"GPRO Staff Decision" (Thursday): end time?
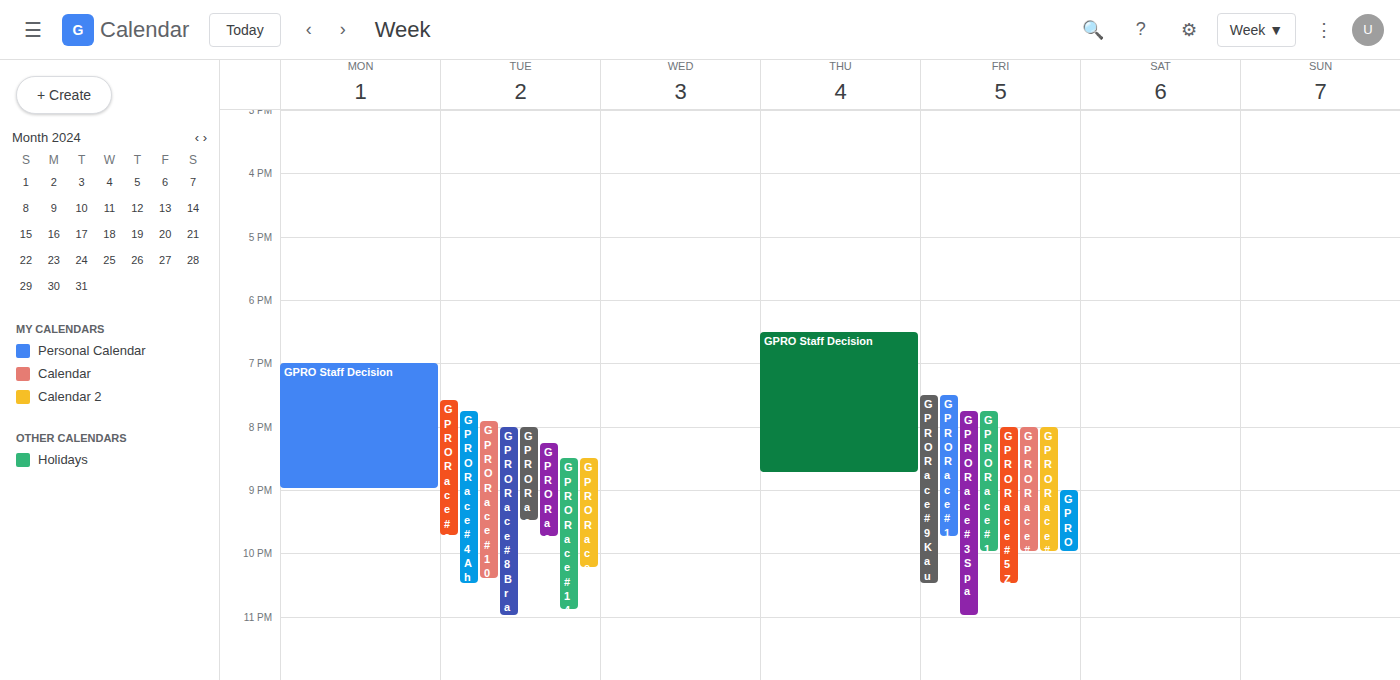
20:45